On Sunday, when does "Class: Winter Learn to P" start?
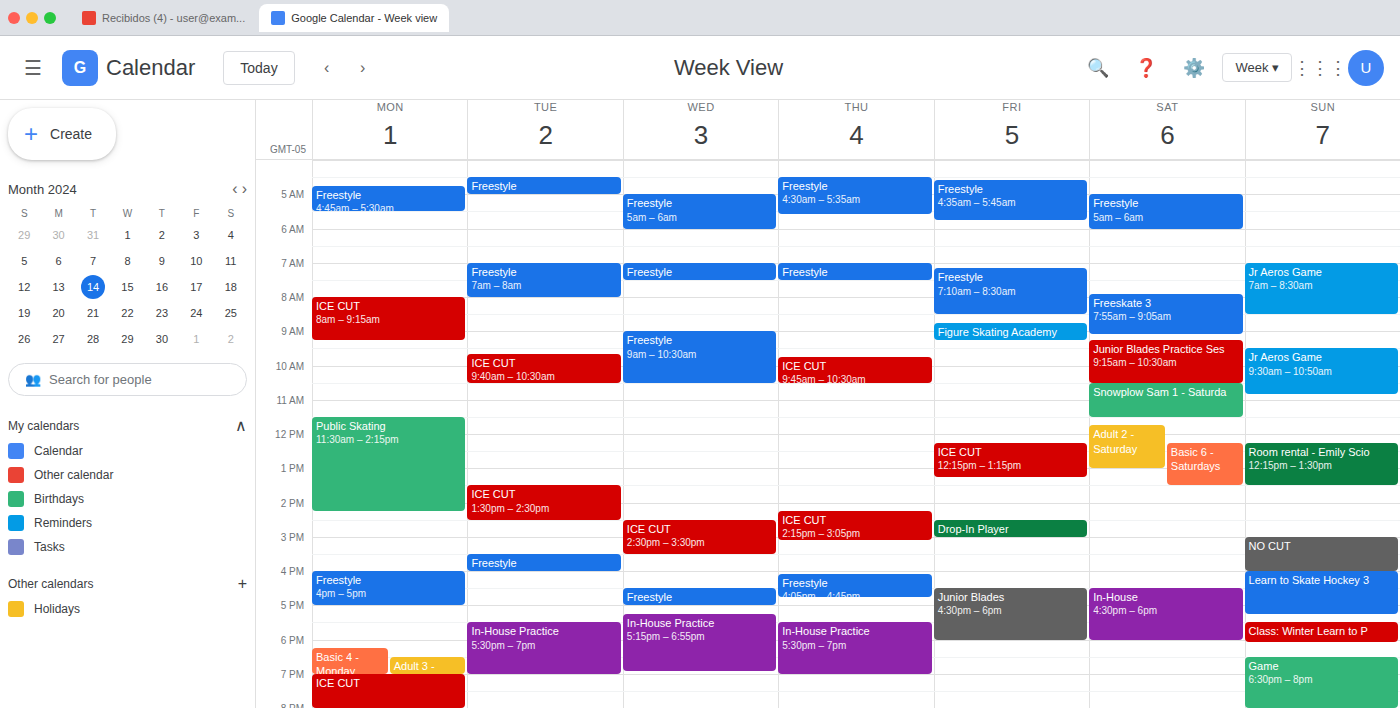
17:30